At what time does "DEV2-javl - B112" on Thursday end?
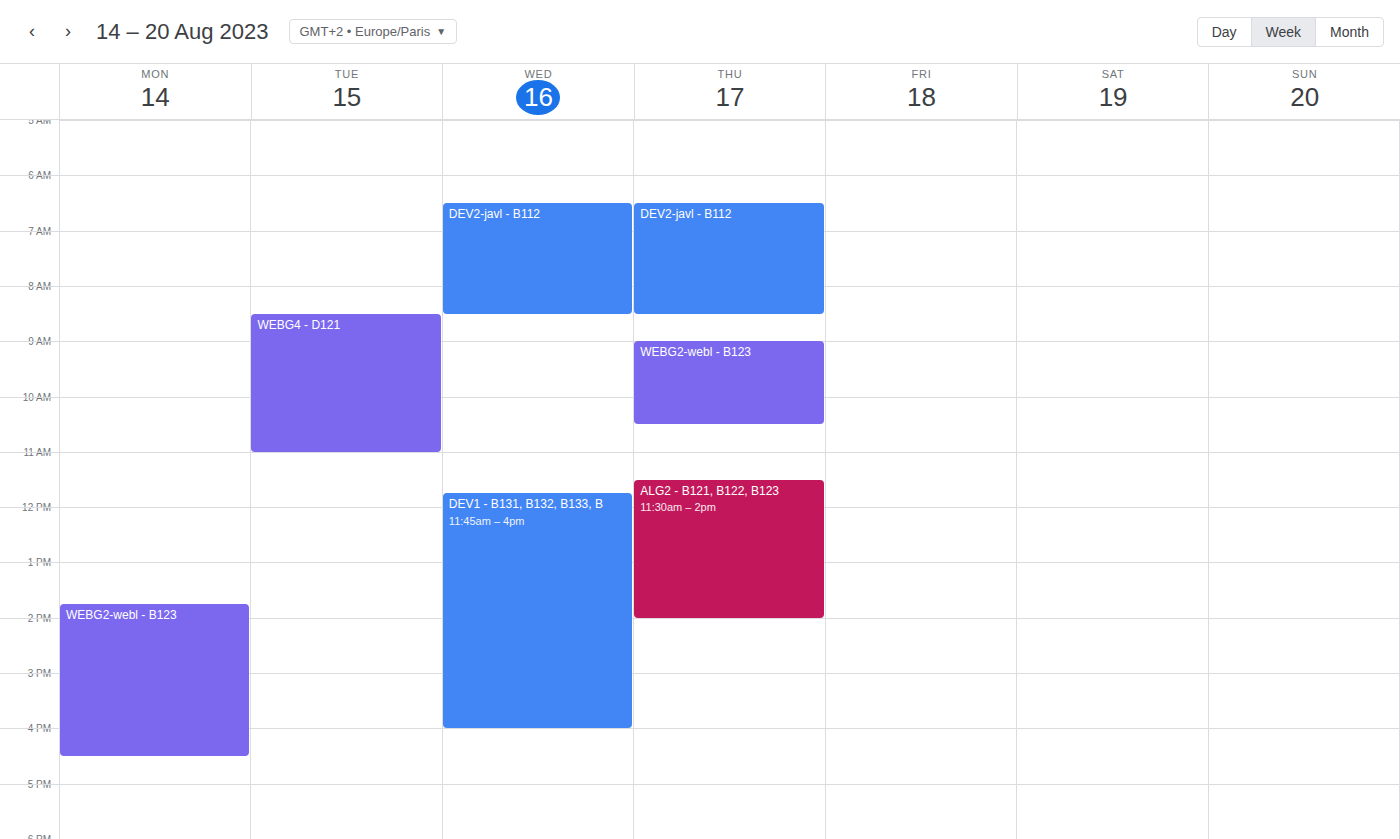
08:30